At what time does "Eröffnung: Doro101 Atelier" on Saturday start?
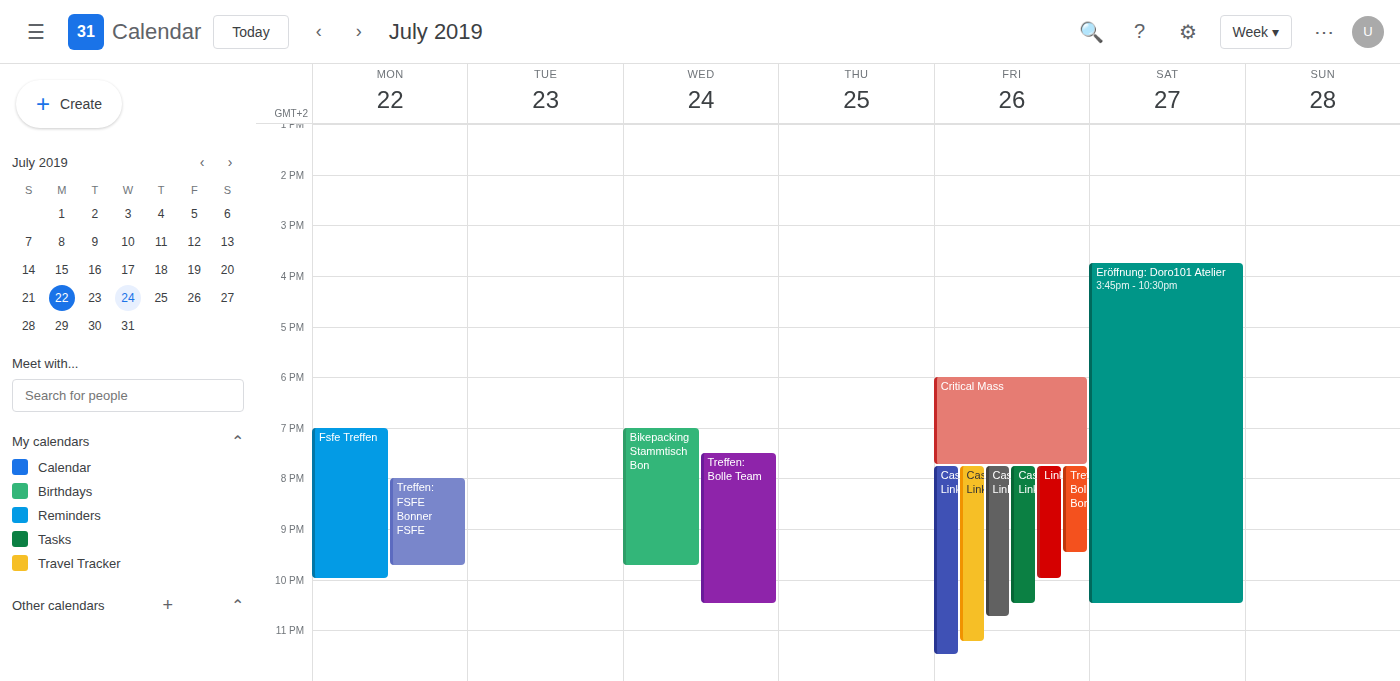
3:45 PM